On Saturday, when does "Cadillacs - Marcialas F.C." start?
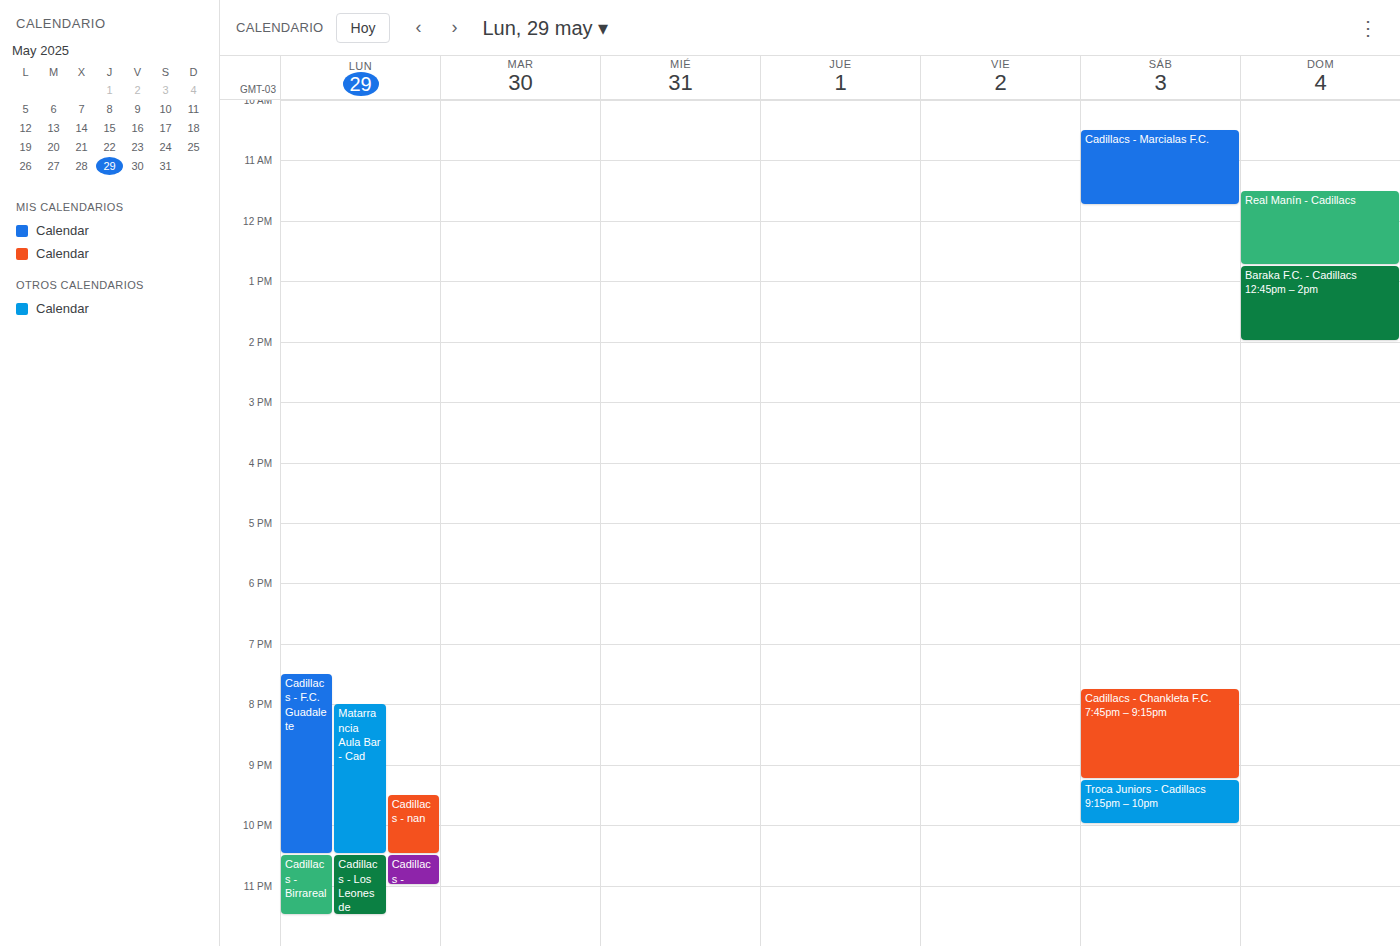
10:30 AM